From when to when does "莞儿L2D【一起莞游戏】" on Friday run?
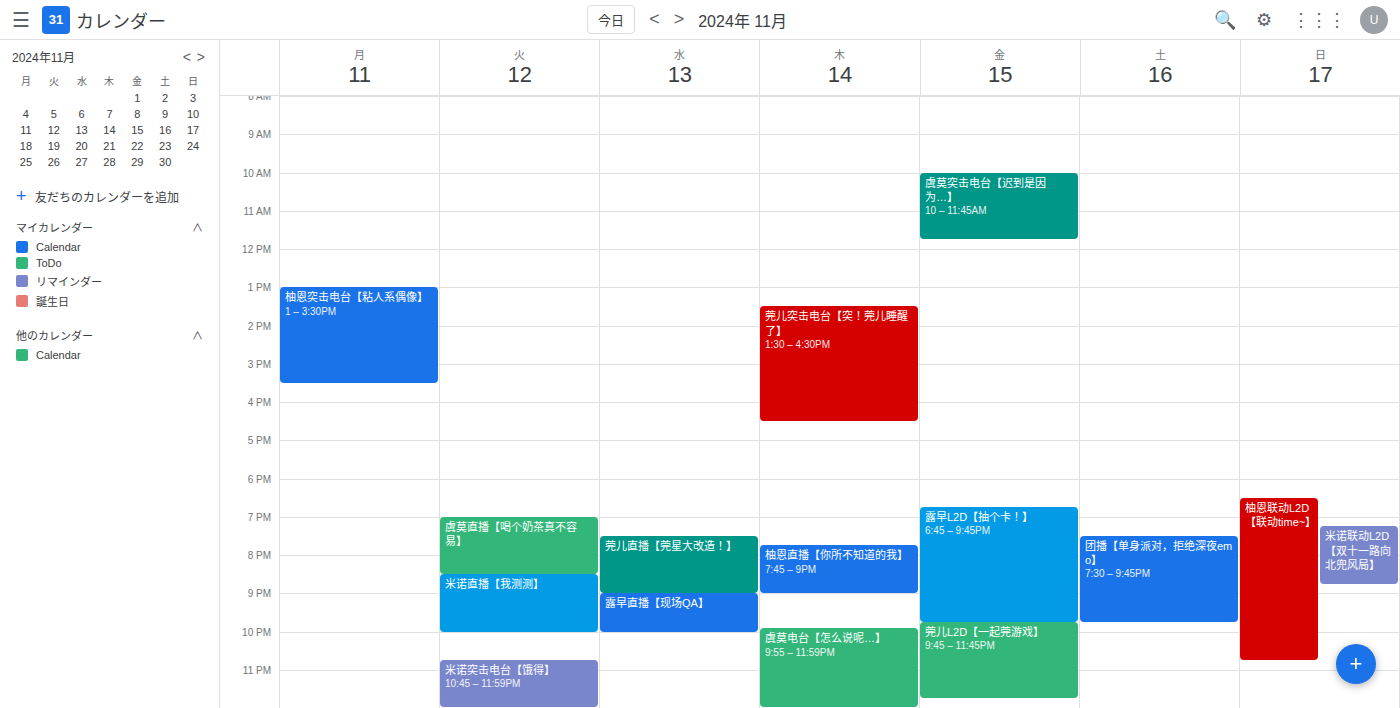
9:45 PM to 11:45 PM